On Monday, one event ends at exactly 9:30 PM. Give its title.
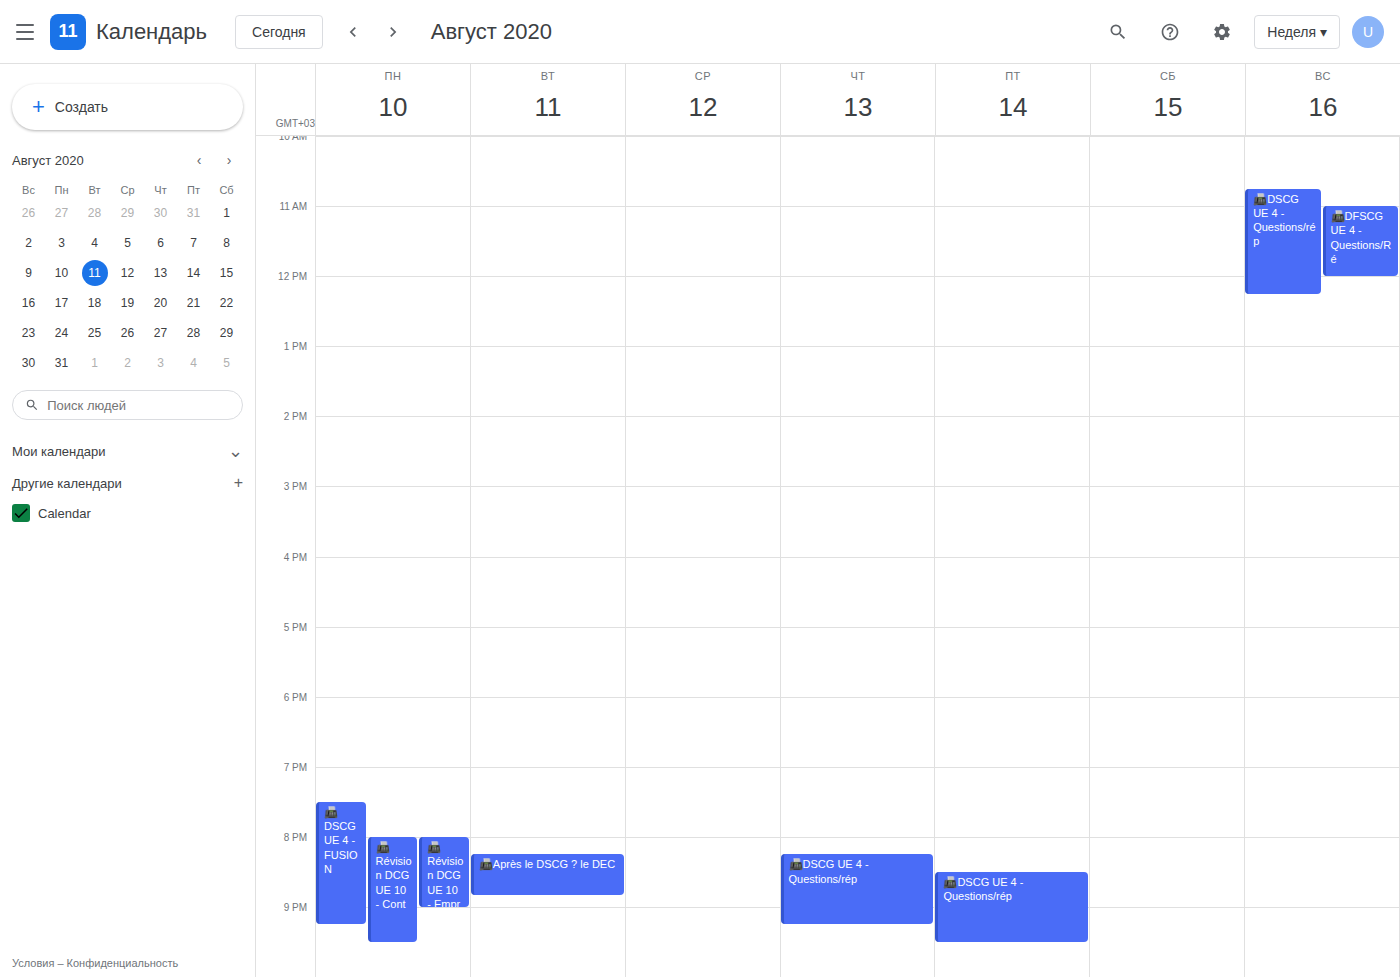
"📠Révision DCG UE 10 - Cont"